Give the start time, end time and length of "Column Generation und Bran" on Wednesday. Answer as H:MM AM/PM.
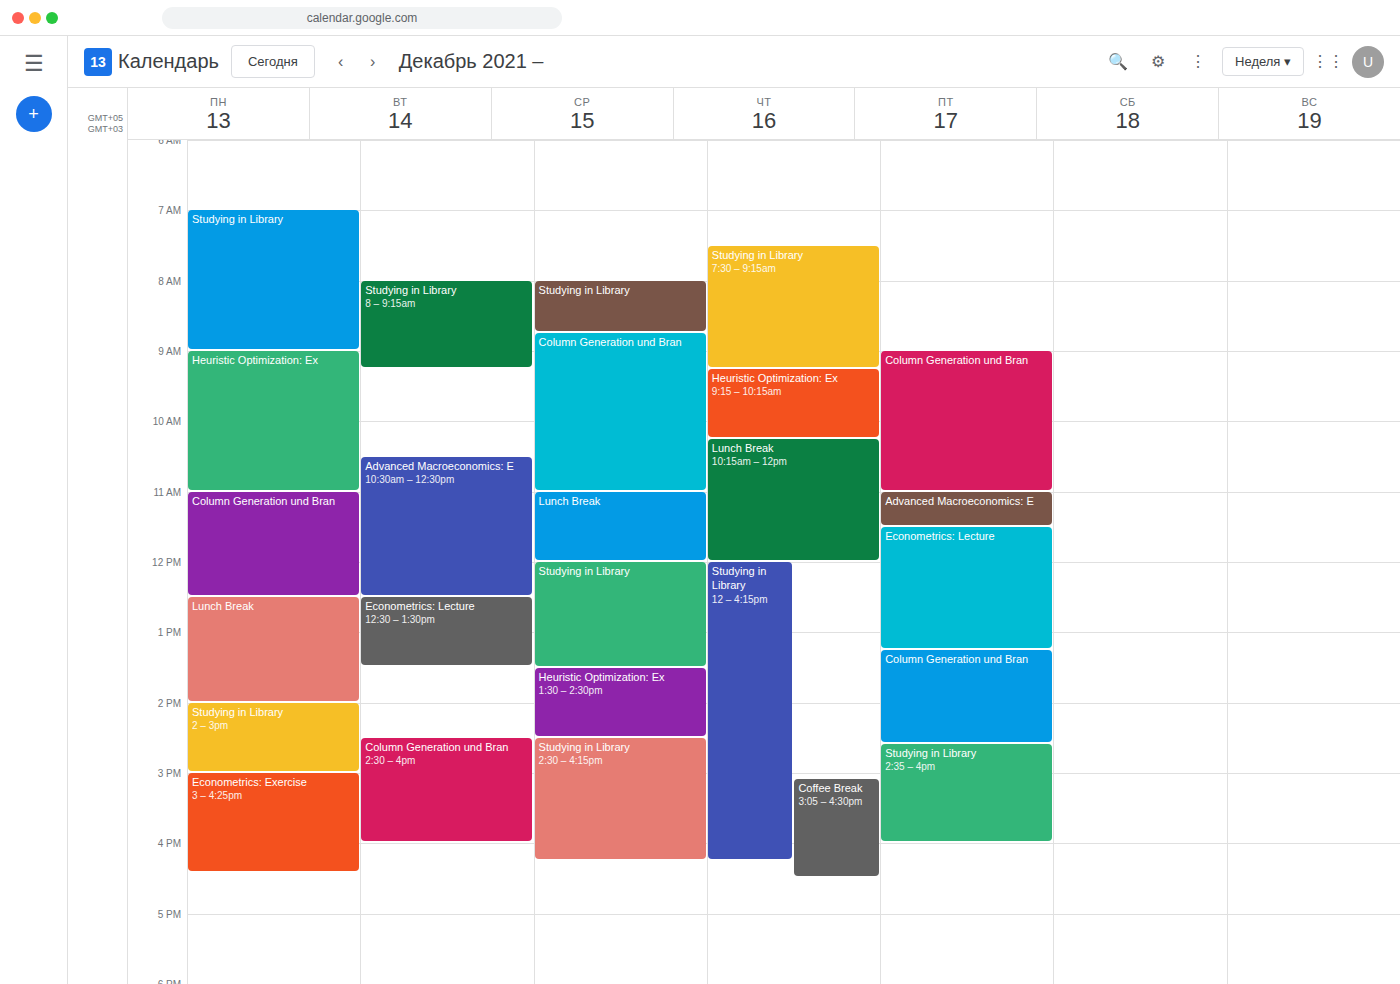
8:45 AM to 11:00 AM, 2 hours 15 minutes